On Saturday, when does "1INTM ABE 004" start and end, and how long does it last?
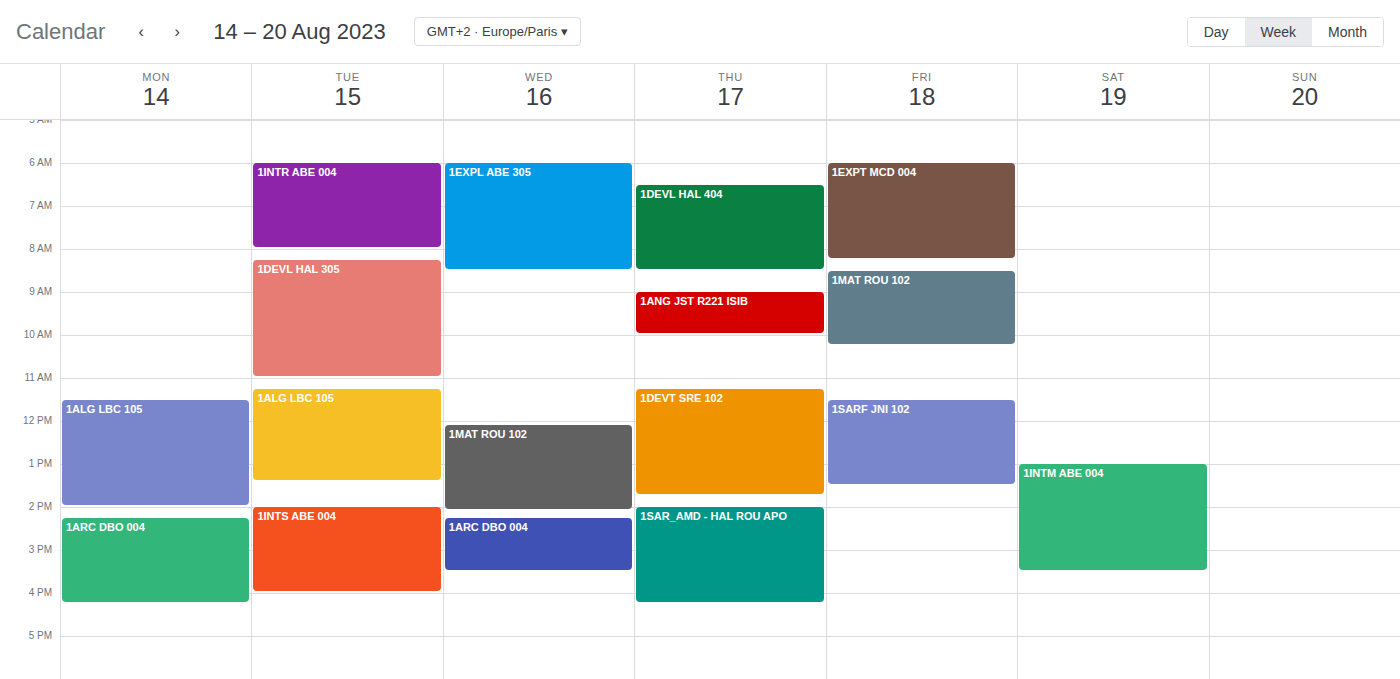
1:00 PM to 3:30 PM, 2 hours 30 minutes